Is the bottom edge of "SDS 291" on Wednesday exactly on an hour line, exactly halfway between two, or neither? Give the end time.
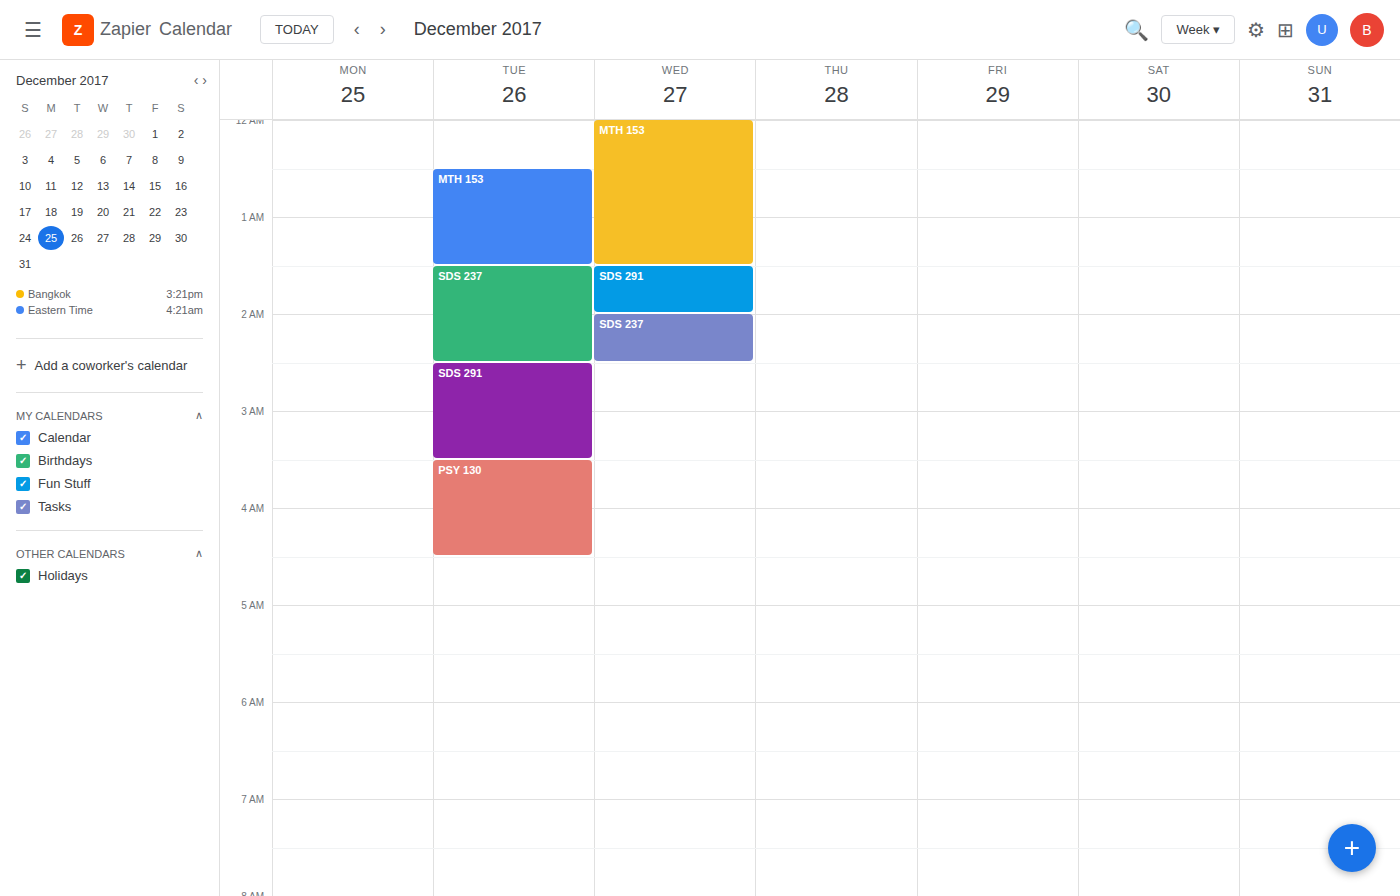
2:00 AM -- exactly on the 2 AM line.